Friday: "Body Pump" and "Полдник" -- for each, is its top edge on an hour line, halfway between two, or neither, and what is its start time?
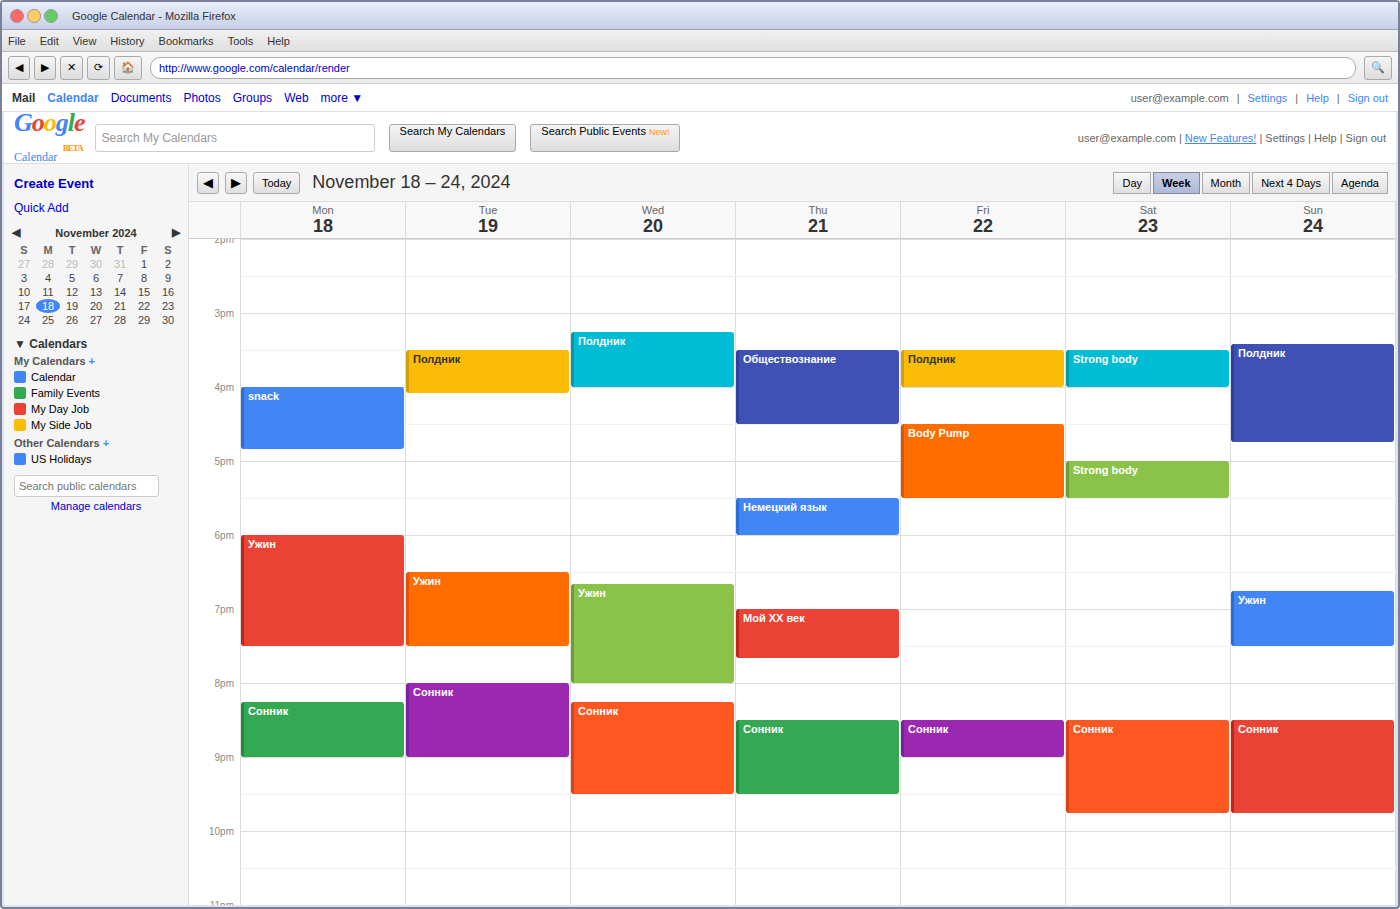
"Body Pump": 4:30 PM, halfway between the 4 PM and 5 PM lines. "Полдник": 3:30 PM, halfway between the 3 PM and 4 PM lines.